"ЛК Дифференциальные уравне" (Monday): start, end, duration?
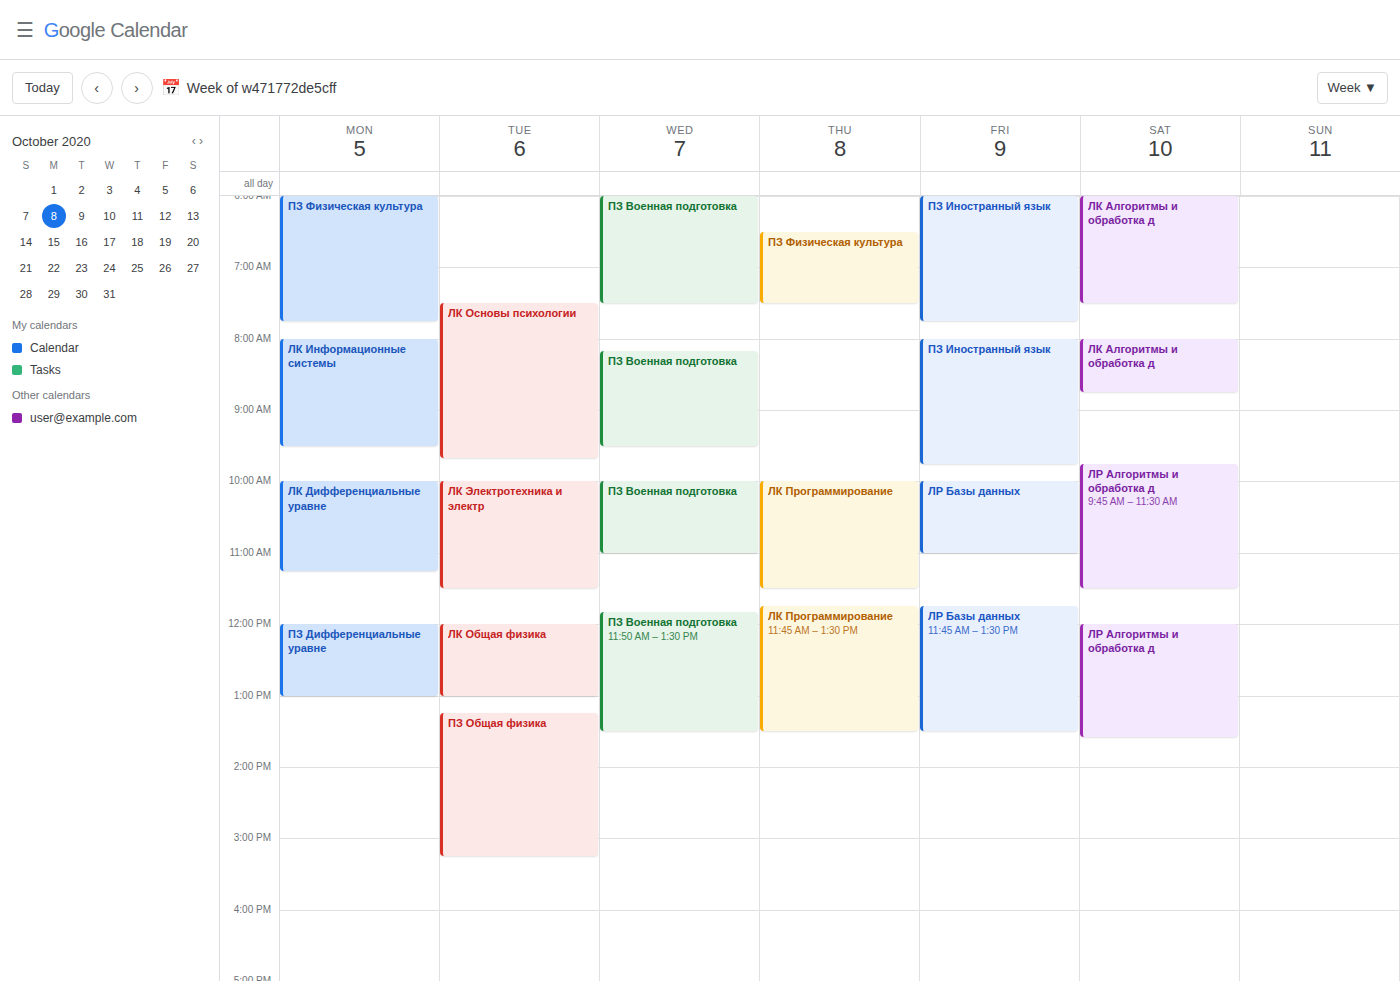
10:00 AM to 11:15 AM, 1 hour 15 minutes